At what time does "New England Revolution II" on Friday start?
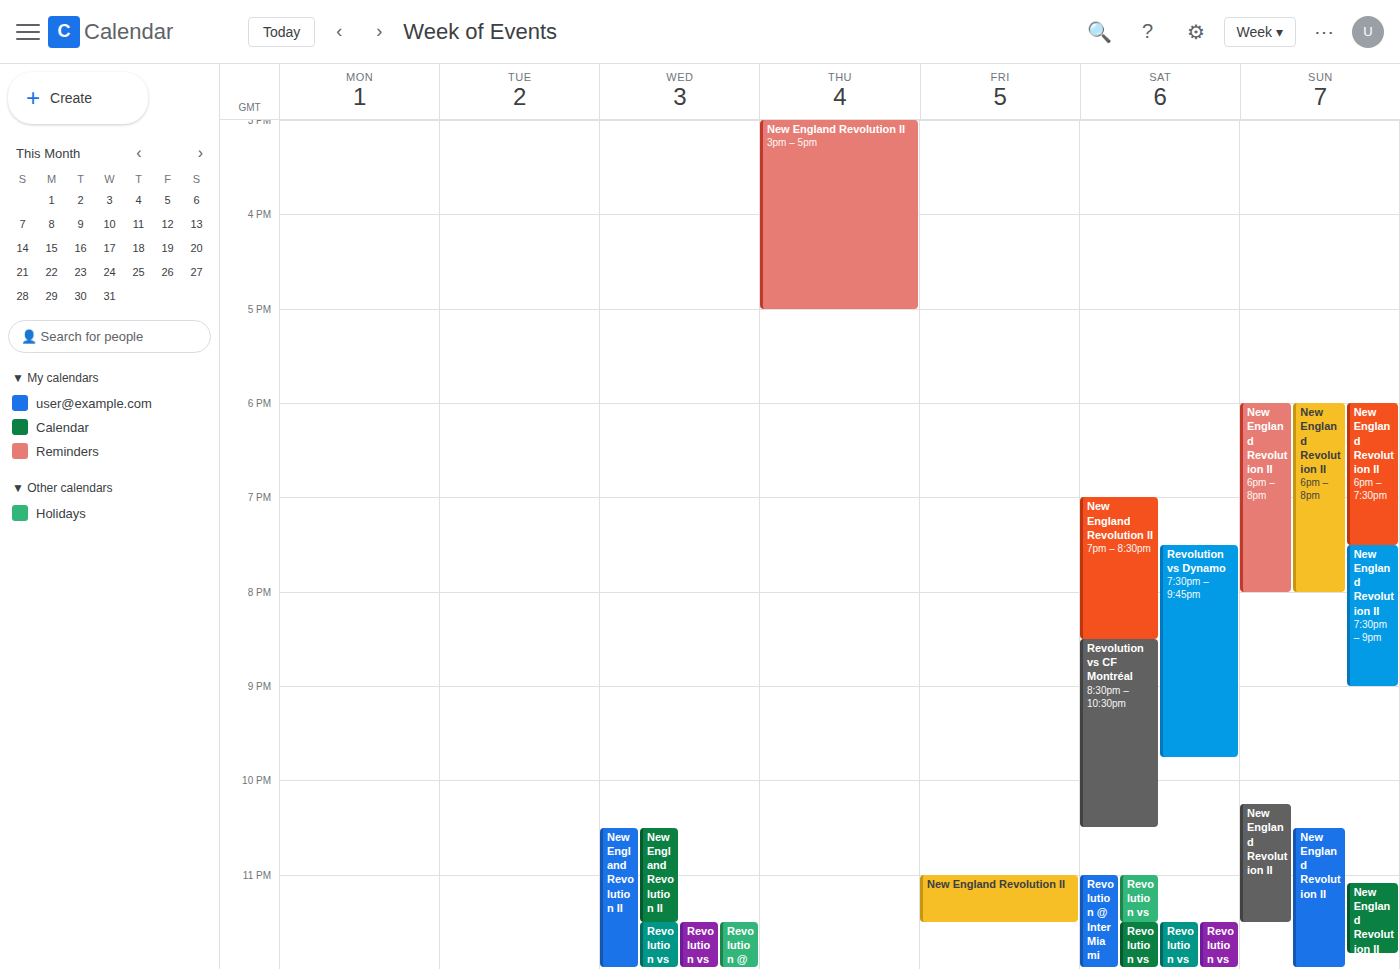
11:00 PM